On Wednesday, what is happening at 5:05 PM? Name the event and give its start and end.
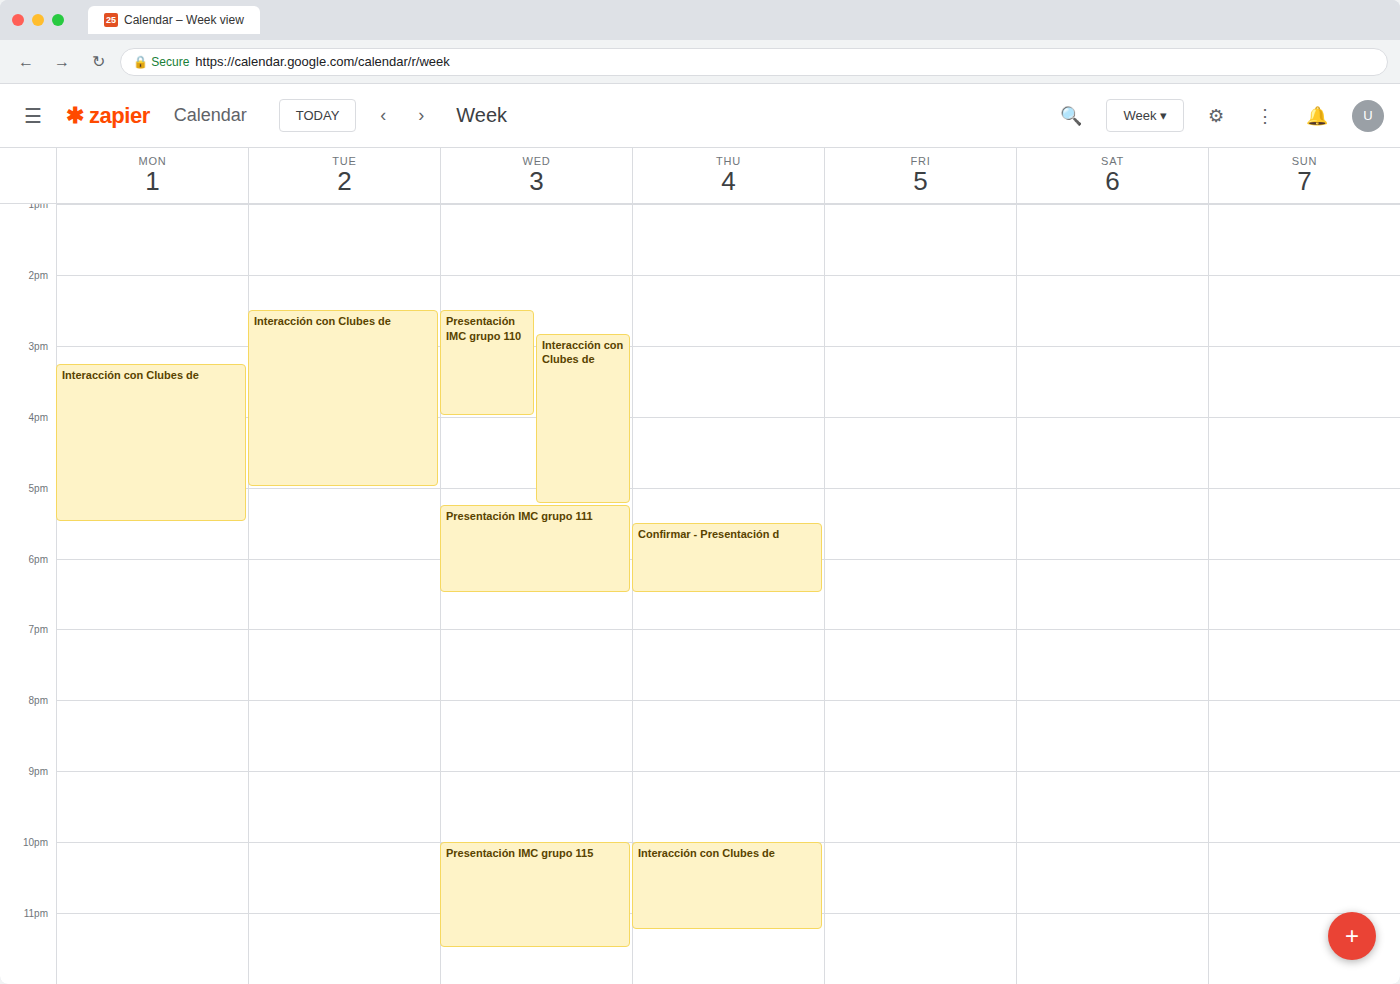
"Interacción con Clubes de", 2:50 PM to 5:15 PM